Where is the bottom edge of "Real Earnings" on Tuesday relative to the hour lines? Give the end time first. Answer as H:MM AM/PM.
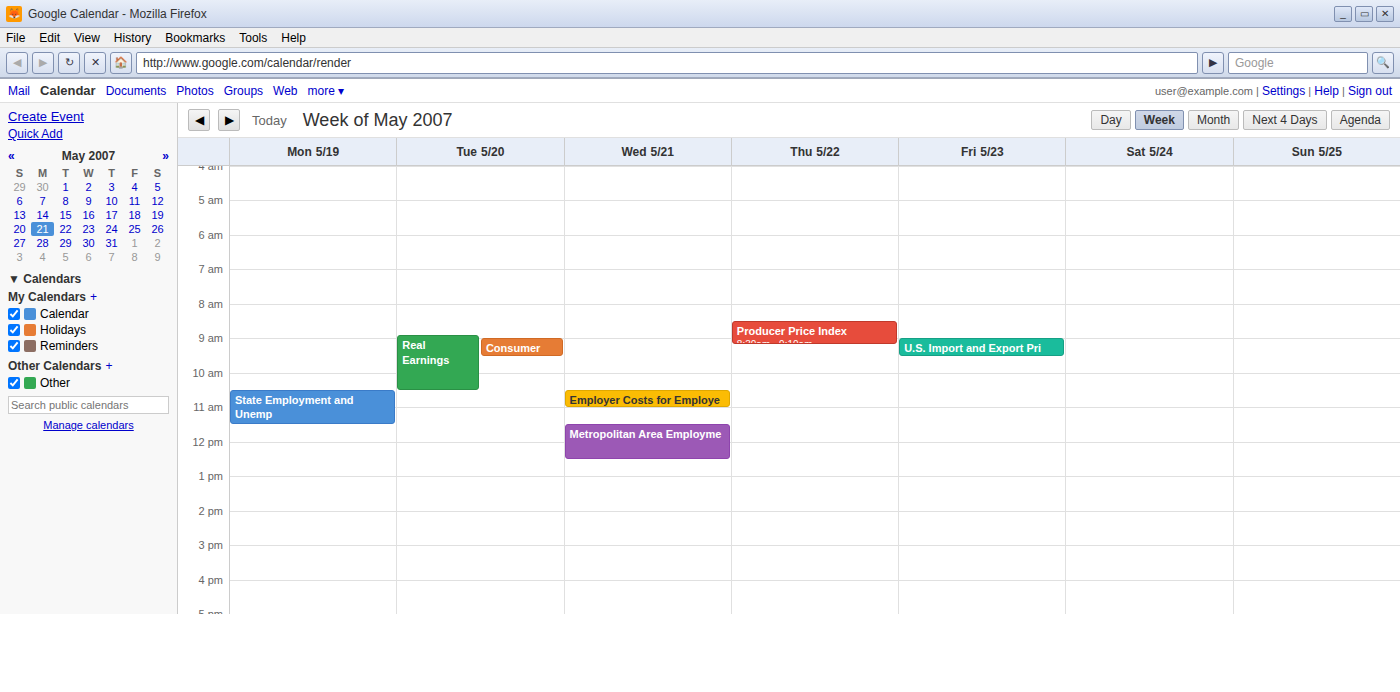
10:30 AM -- halfway between the 10 AM and 11 AM lines.